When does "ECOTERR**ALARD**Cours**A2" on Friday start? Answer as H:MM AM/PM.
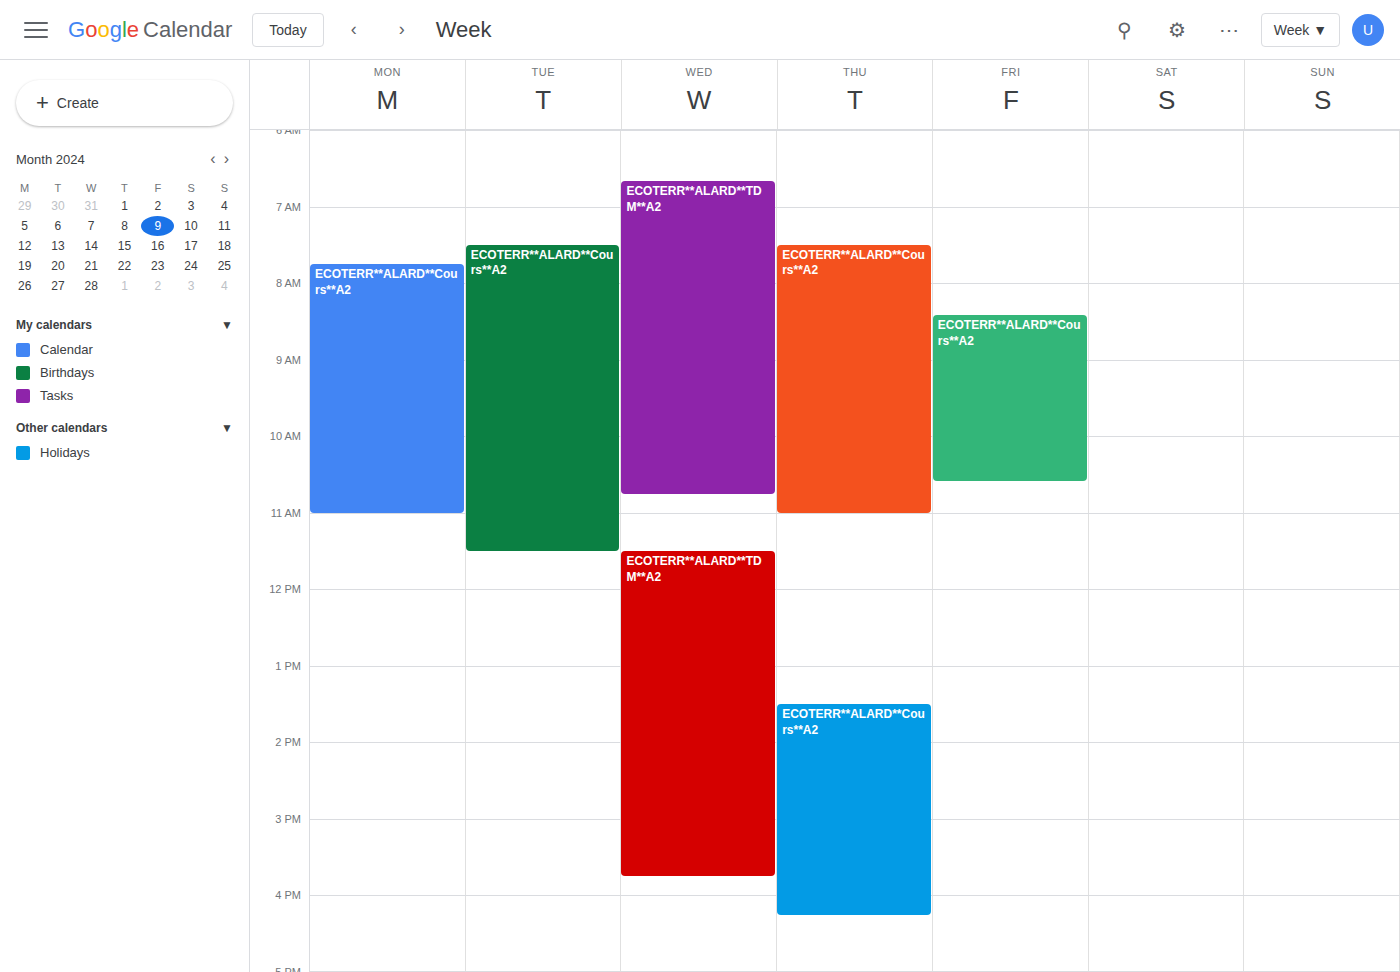
8:25 AM